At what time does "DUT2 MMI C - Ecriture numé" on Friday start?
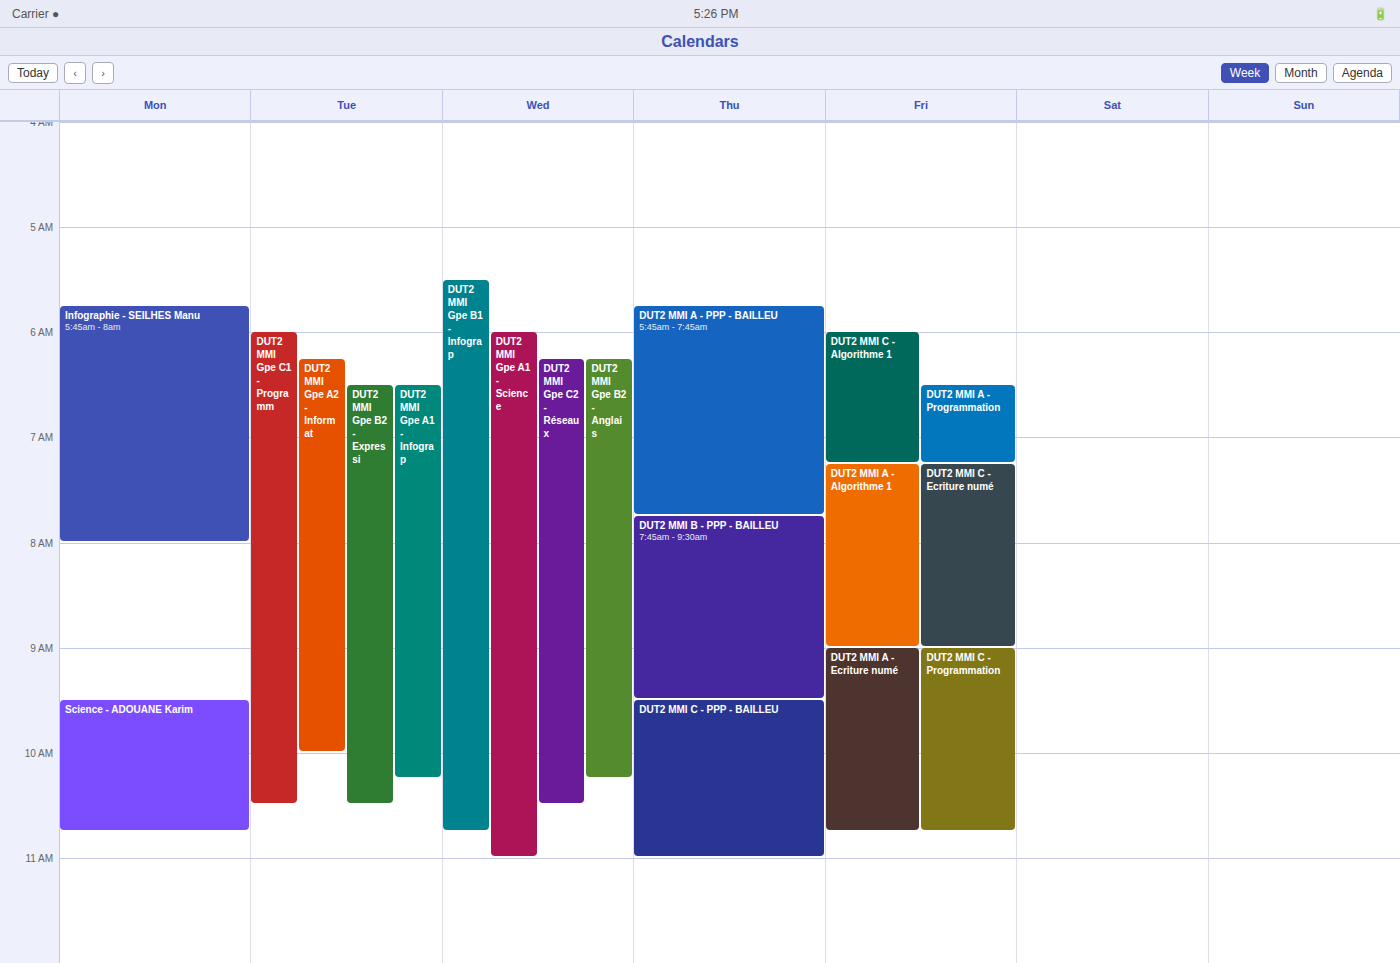
7:15 AM